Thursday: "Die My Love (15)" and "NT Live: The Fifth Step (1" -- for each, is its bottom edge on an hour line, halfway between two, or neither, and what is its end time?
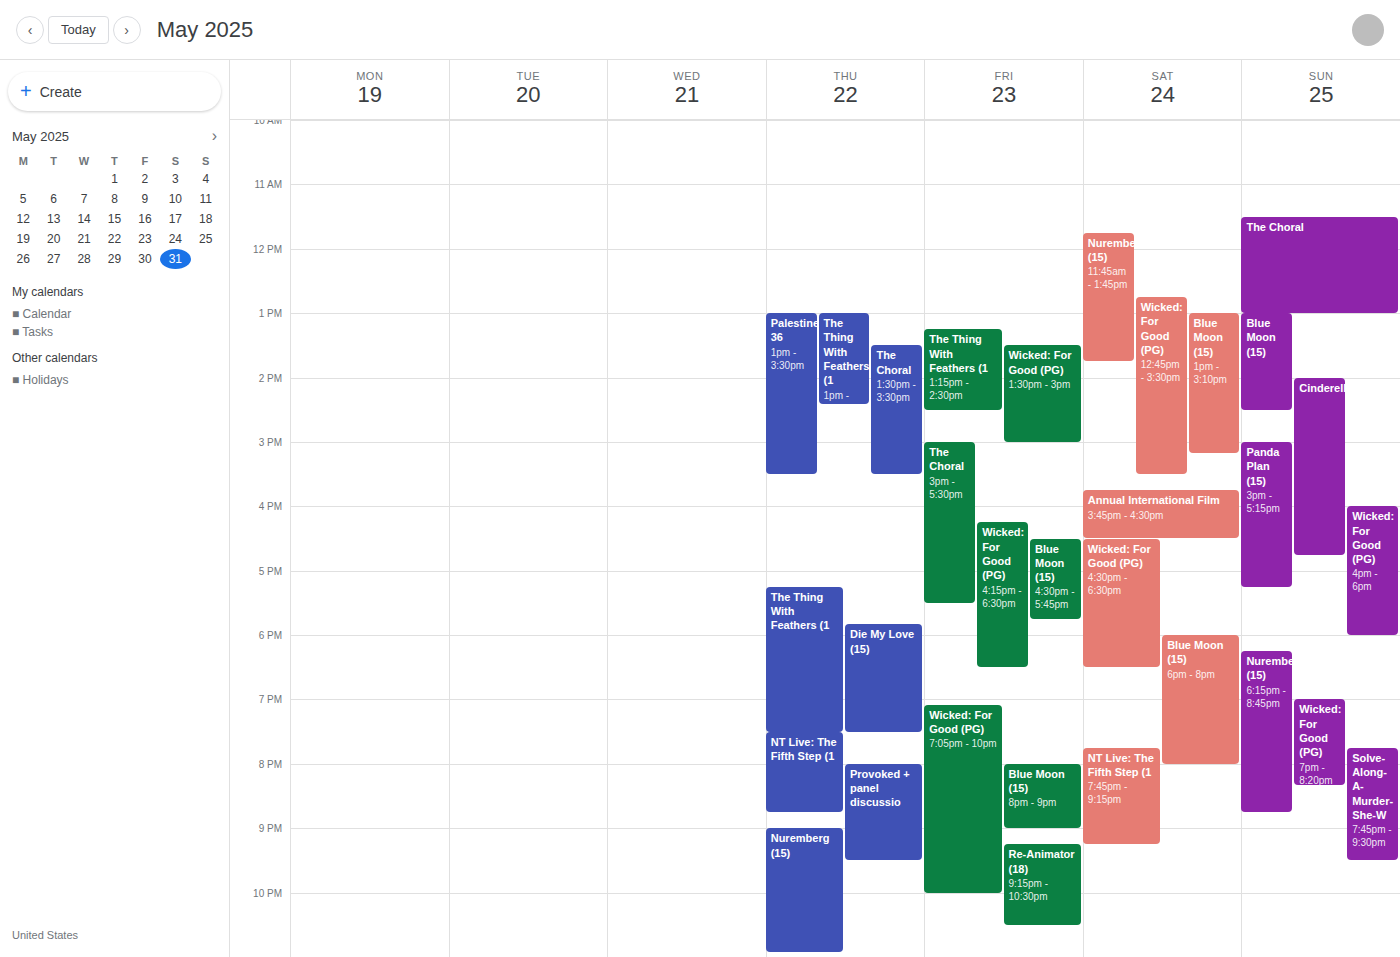
"Die My Love (15)": 7:30 PM, halfway between the 7 PM and 8 PM lines. "NT Live: The Fifth Step (1": 8:45 PM, neither: three quarters of the way from the 8 PM line to the 9 PM line.